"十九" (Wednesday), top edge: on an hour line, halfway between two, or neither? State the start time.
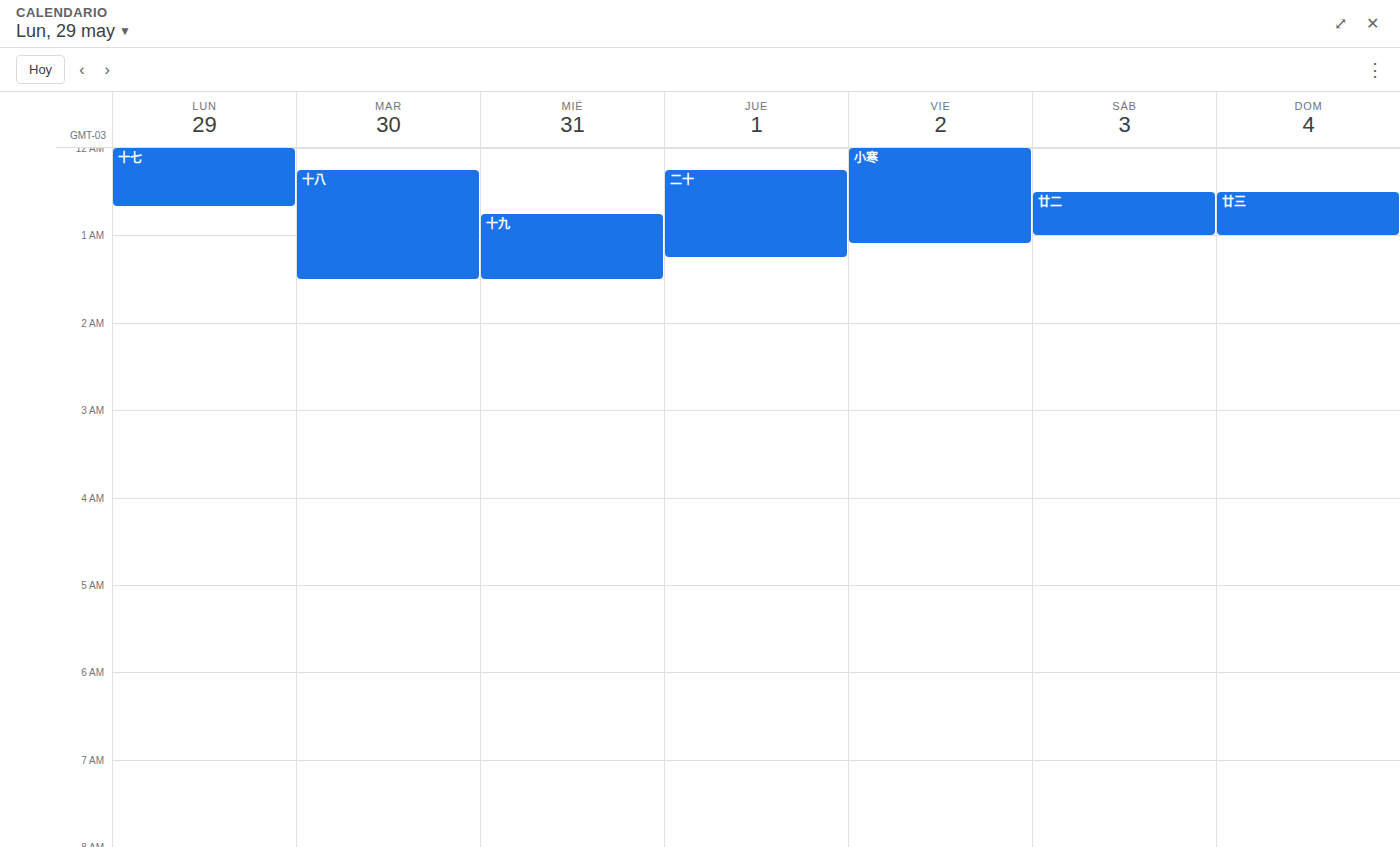
12:45 AM -- neither: three quarters of the way from the 12 AM line to the 1 AM line.